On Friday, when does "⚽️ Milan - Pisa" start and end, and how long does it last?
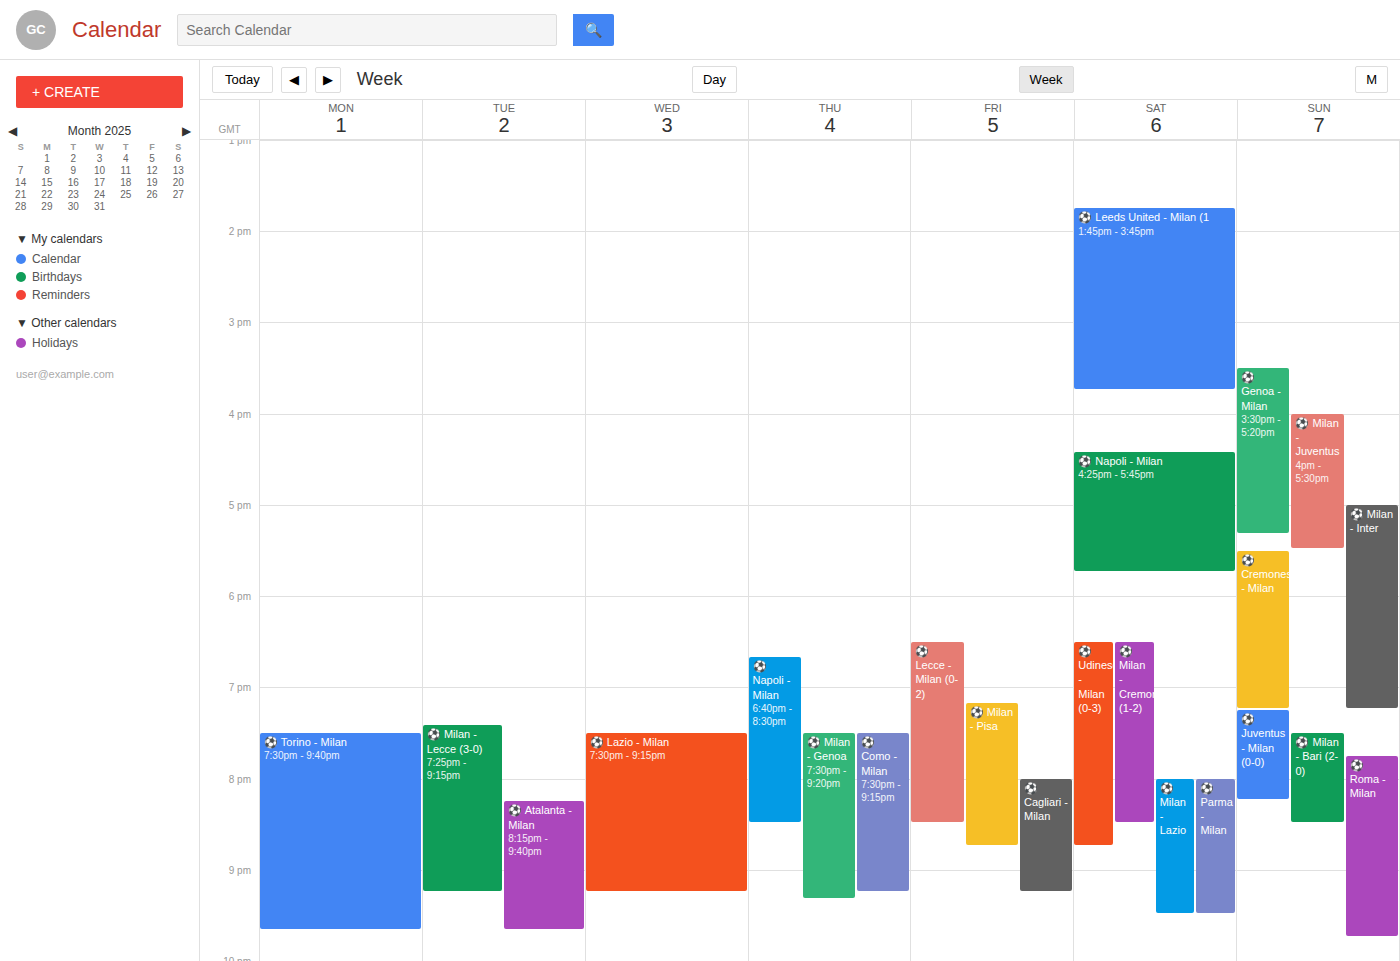
7:10 PM to 8:45 PM, 1 hour 35 minutes